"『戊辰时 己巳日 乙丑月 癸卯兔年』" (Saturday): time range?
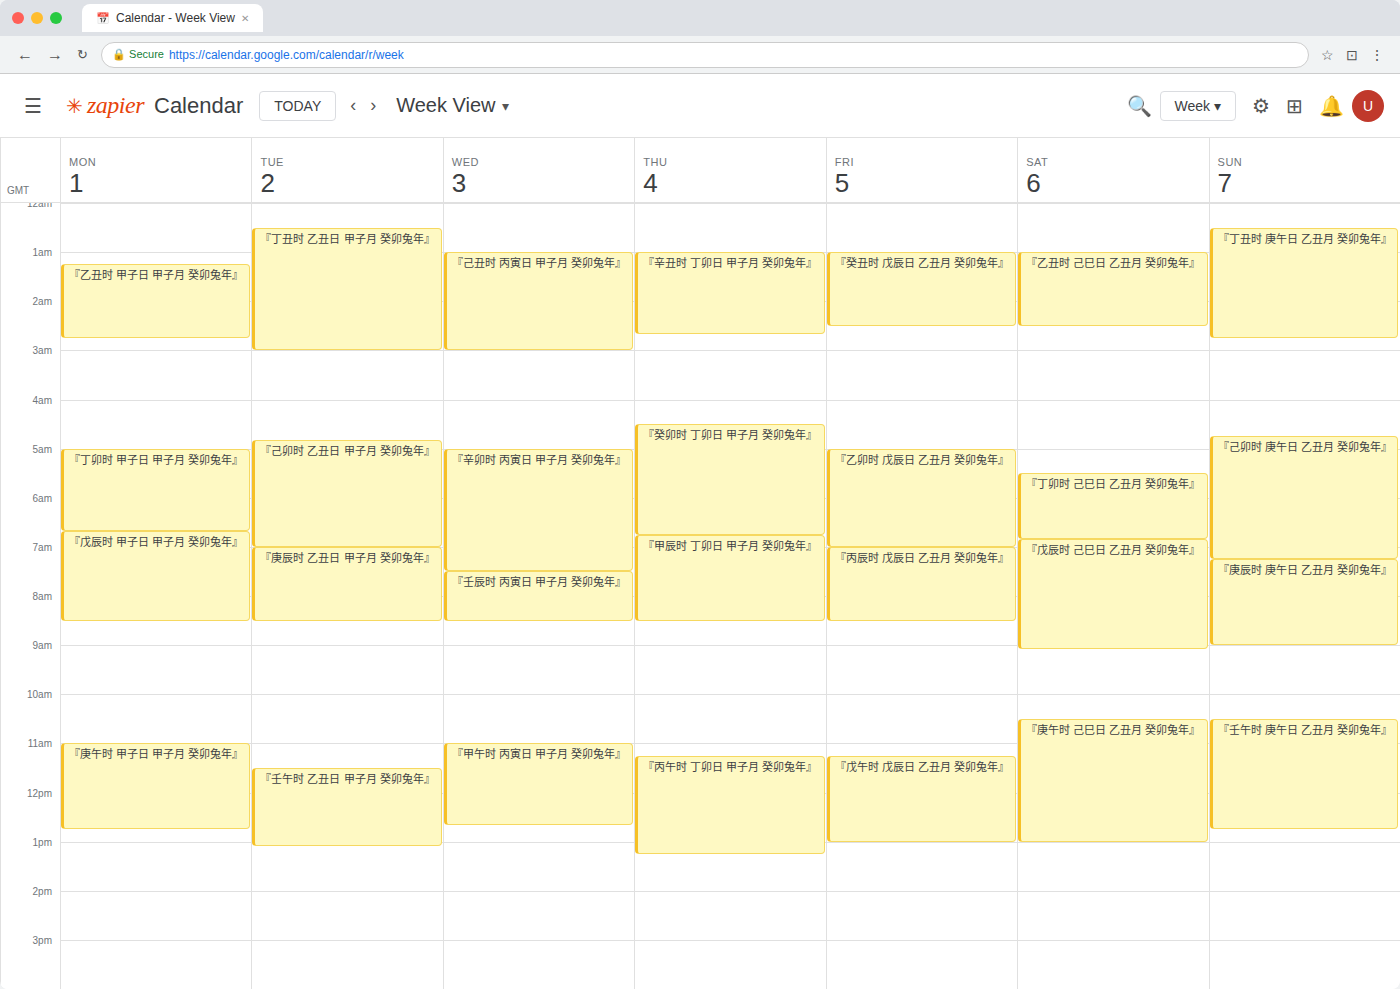
6:50 AM to 9:05 AM